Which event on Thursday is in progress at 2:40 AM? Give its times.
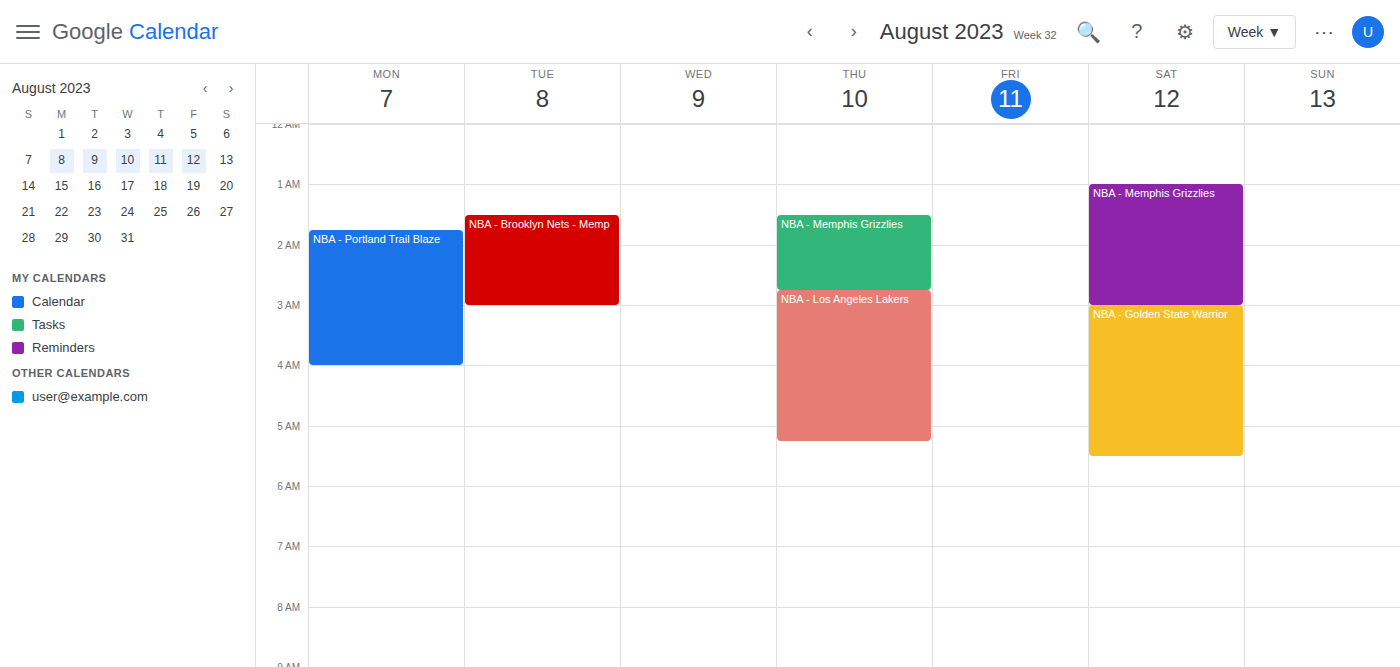
"NBA - Memphis Grizzlies", 1:30 AM to 2:45 AM